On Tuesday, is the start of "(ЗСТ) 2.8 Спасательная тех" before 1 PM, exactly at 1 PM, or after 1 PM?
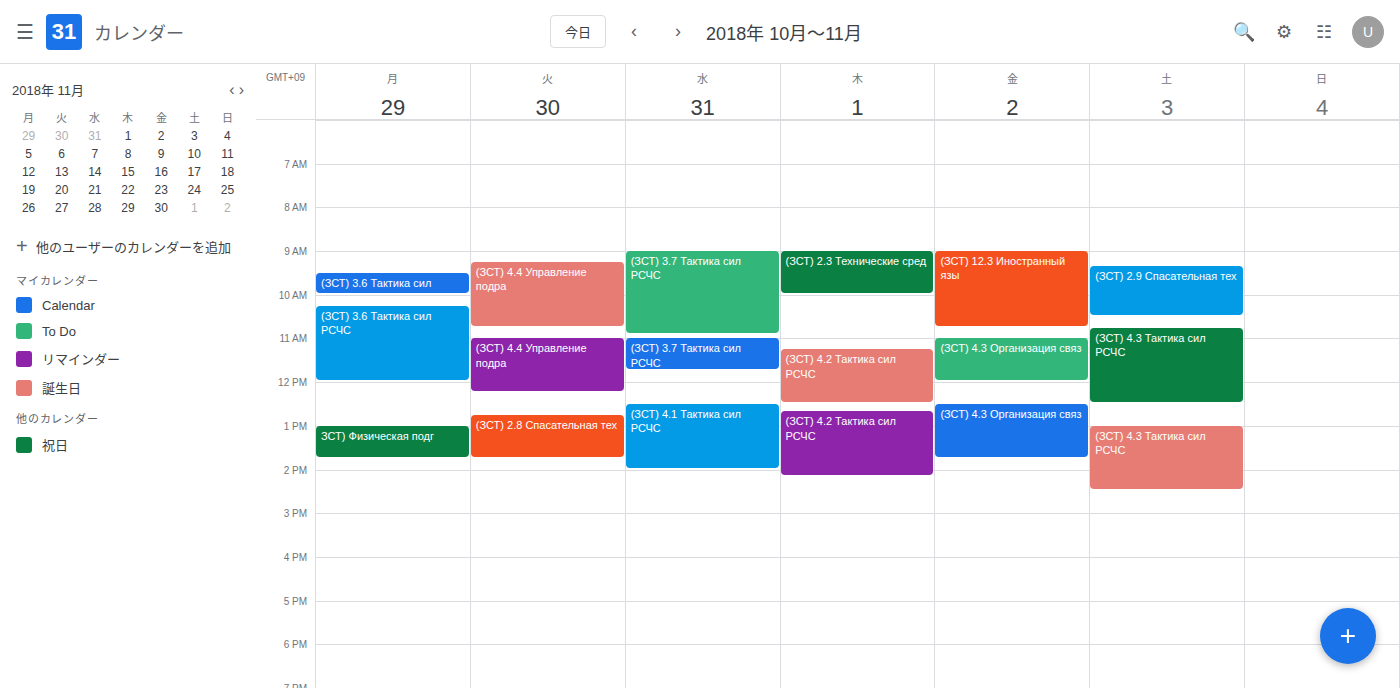
12:45 PM -- before 1 PM, 15 minutes above the 1 PM line.